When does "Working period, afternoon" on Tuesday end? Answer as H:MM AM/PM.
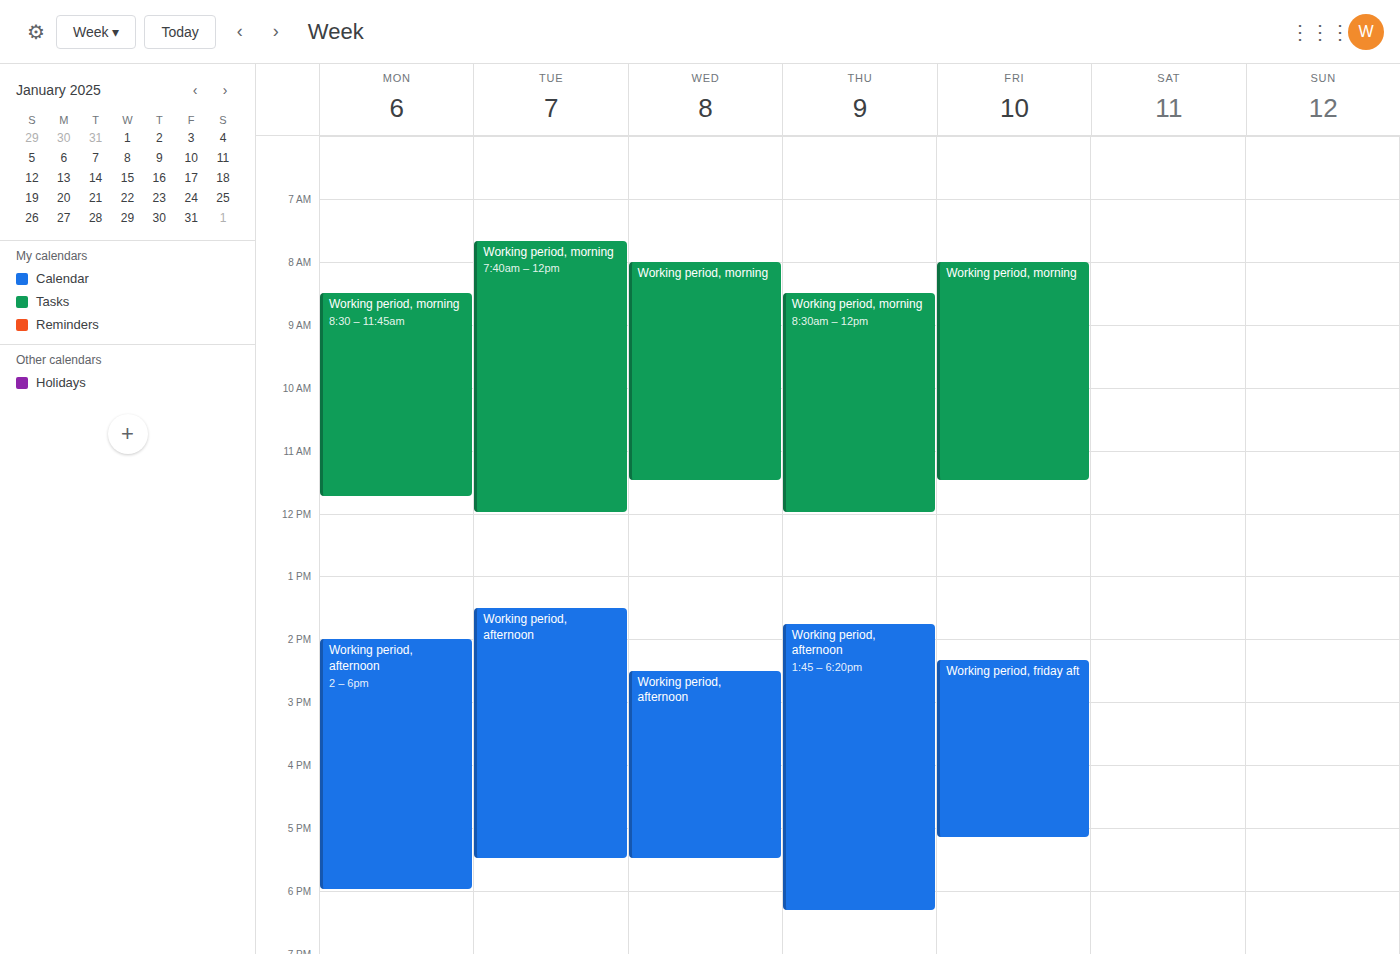
5:30 PM